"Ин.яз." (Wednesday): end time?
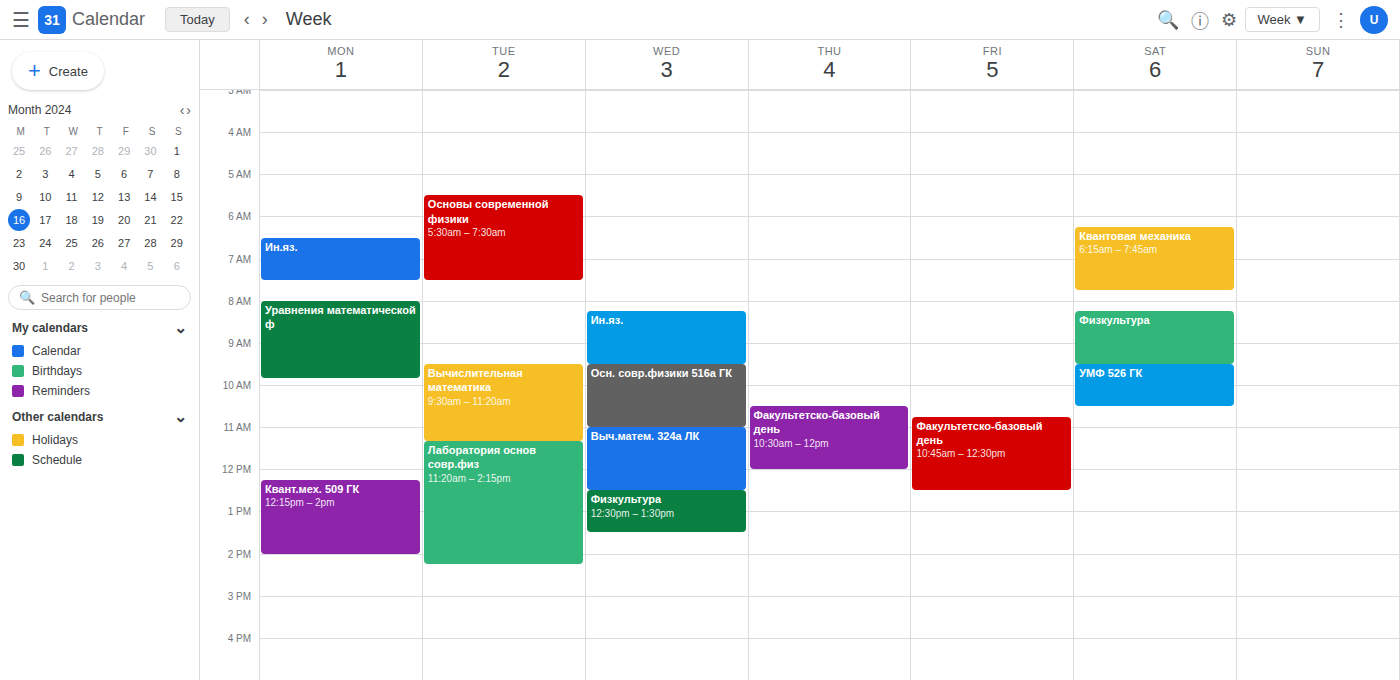
9:30 AM